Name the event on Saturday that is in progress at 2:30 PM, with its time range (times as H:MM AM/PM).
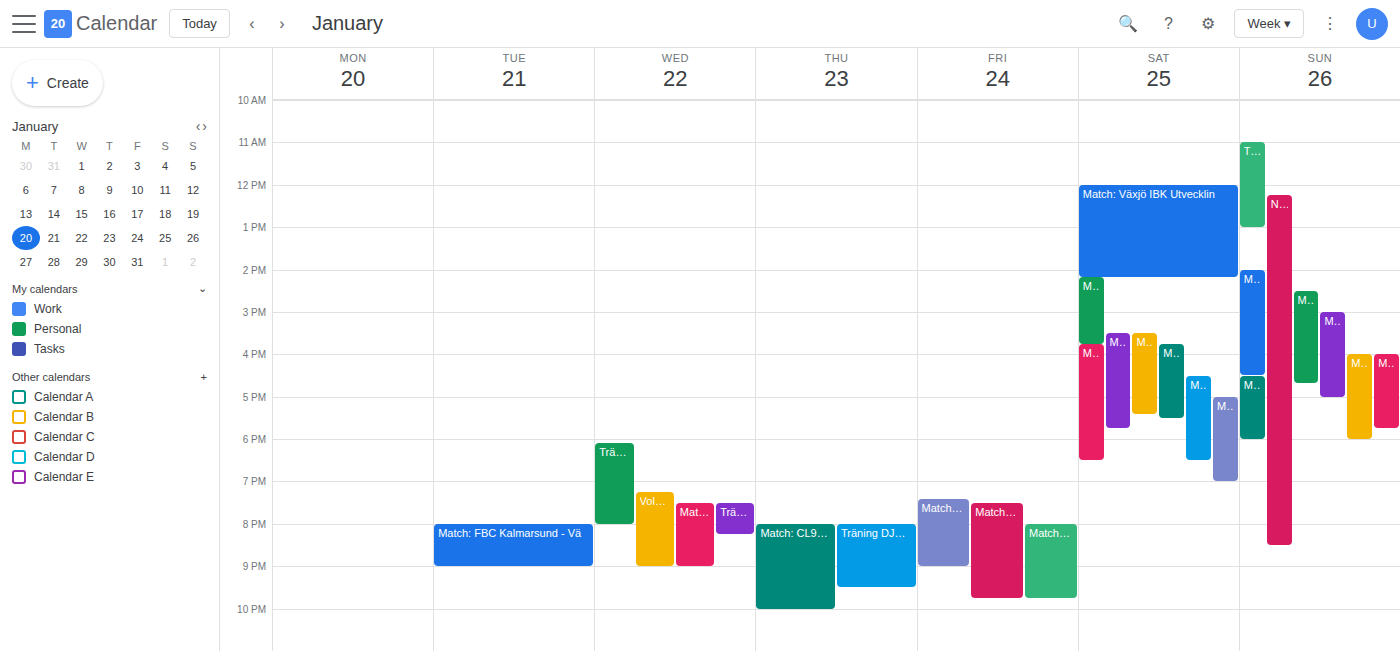
"Match: Hovshaga AIF - FBC", 2:10 PM to 3:45 PM